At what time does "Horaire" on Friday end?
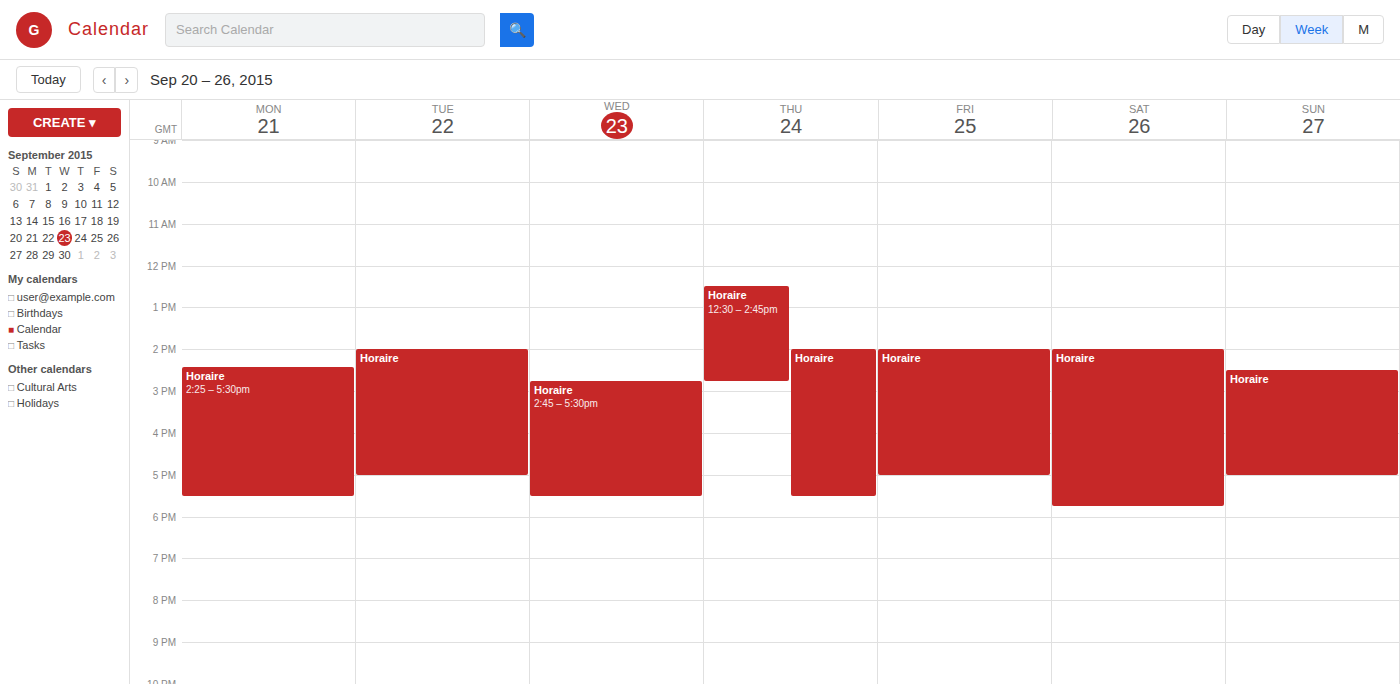
5:00 PM